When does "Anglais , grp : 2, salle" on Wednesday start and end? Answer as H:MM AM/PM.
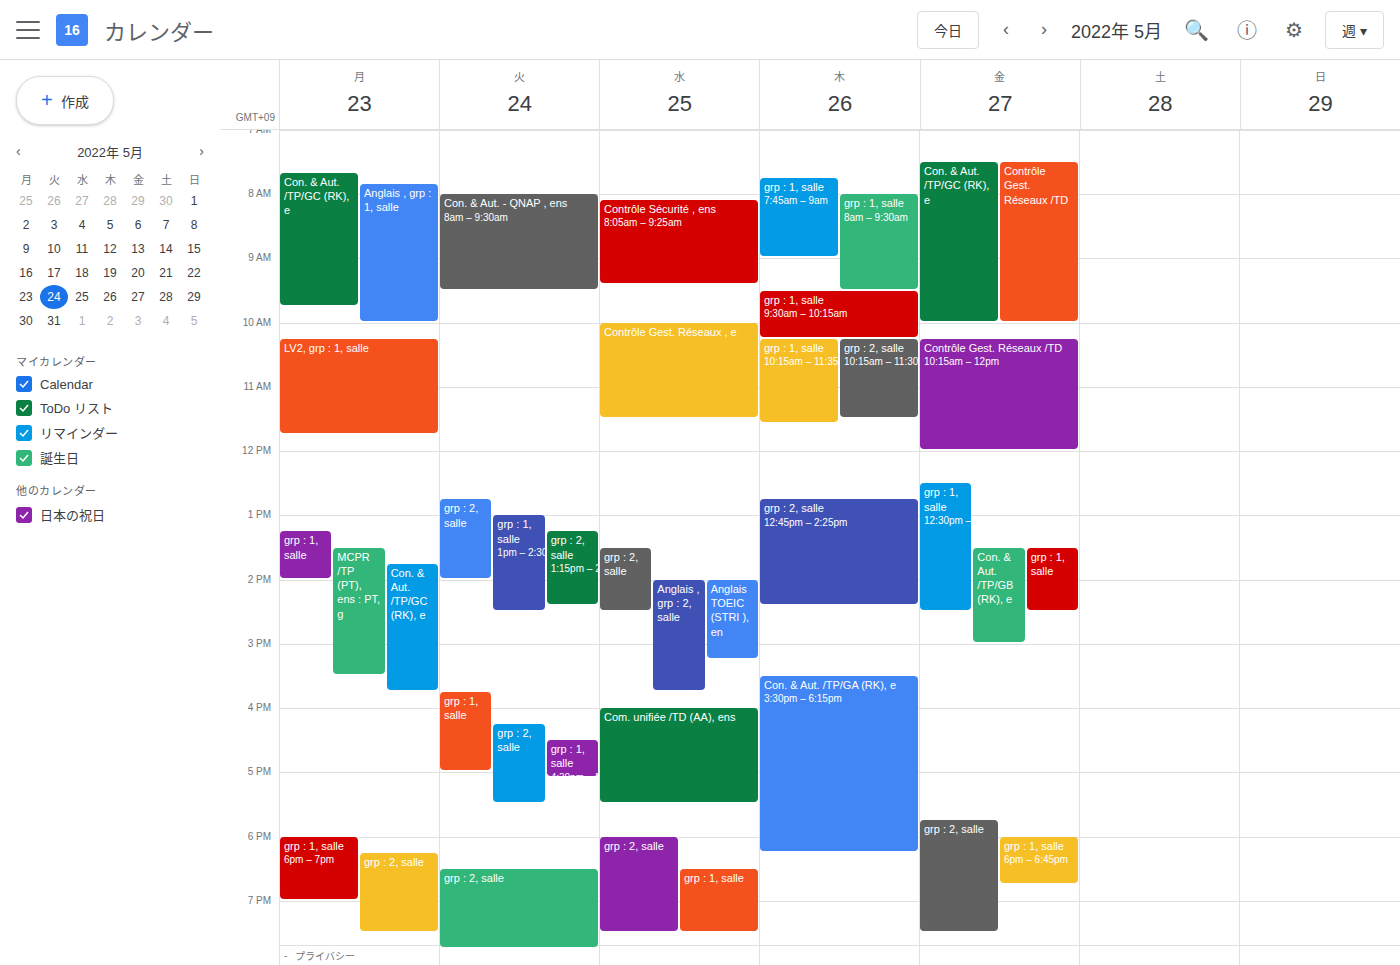
2:00 PM to 3:45 PM